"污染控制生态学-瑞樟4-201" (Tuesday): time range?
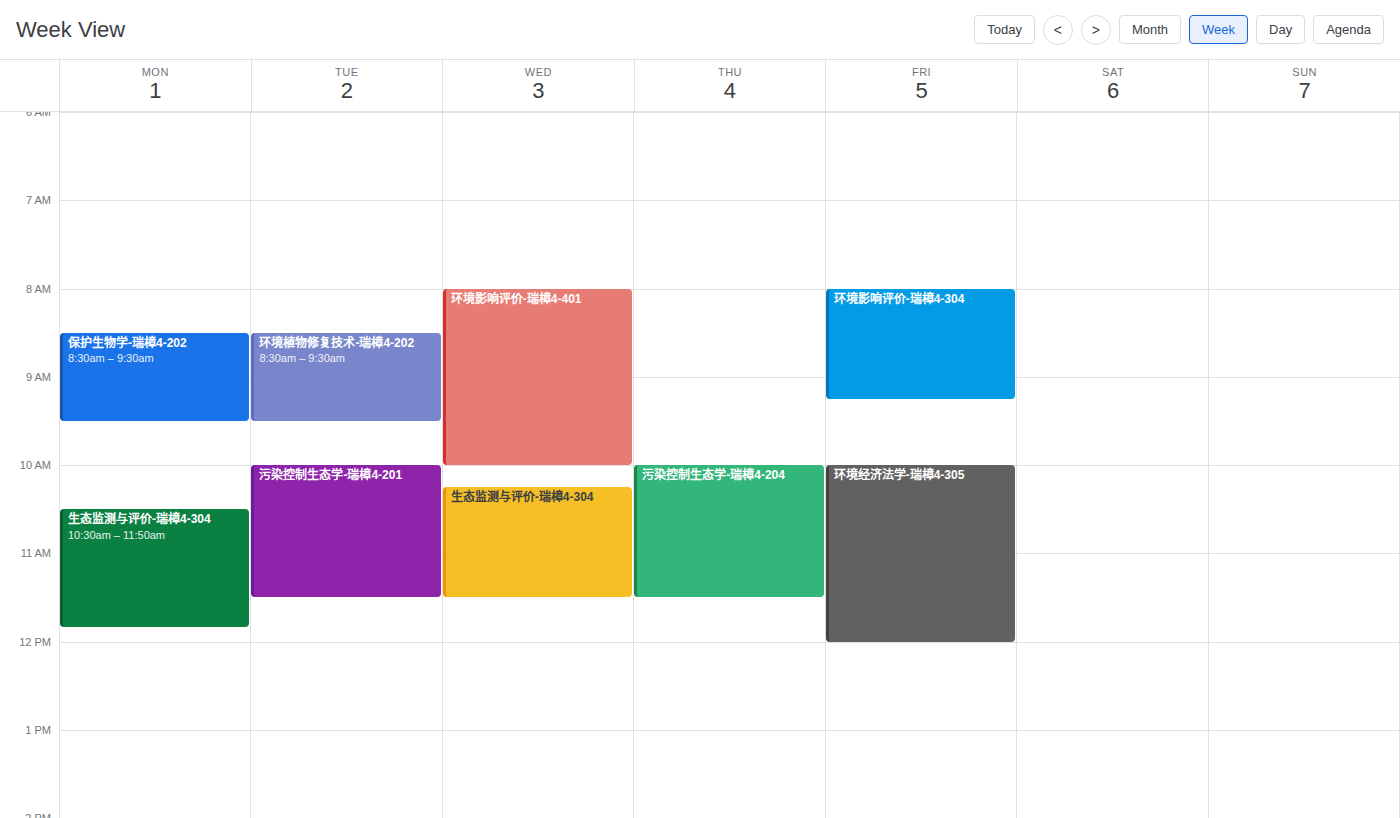
10:00 AM to 11:30 AM